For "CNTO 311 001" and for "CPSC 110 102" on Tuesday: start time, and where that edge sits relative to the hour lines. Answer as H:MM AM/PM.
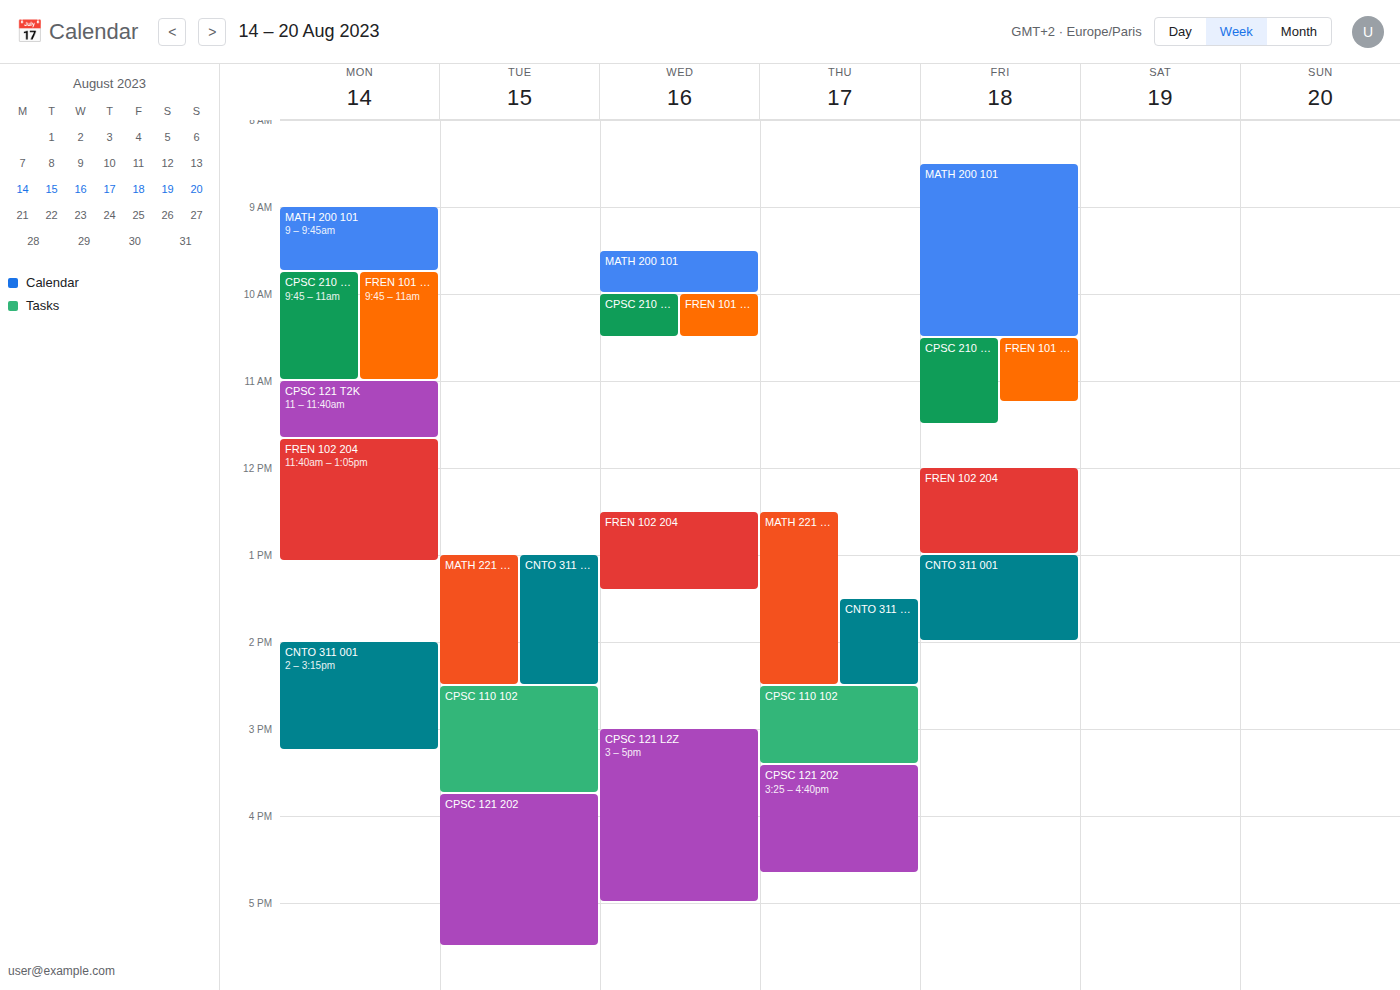
"CNTO 311 001": 1:00 PM, exactly on the 1 PM line. "CPSC 110 102": 2:30 PM, halfway between the 2 PM and 3 PM lines.